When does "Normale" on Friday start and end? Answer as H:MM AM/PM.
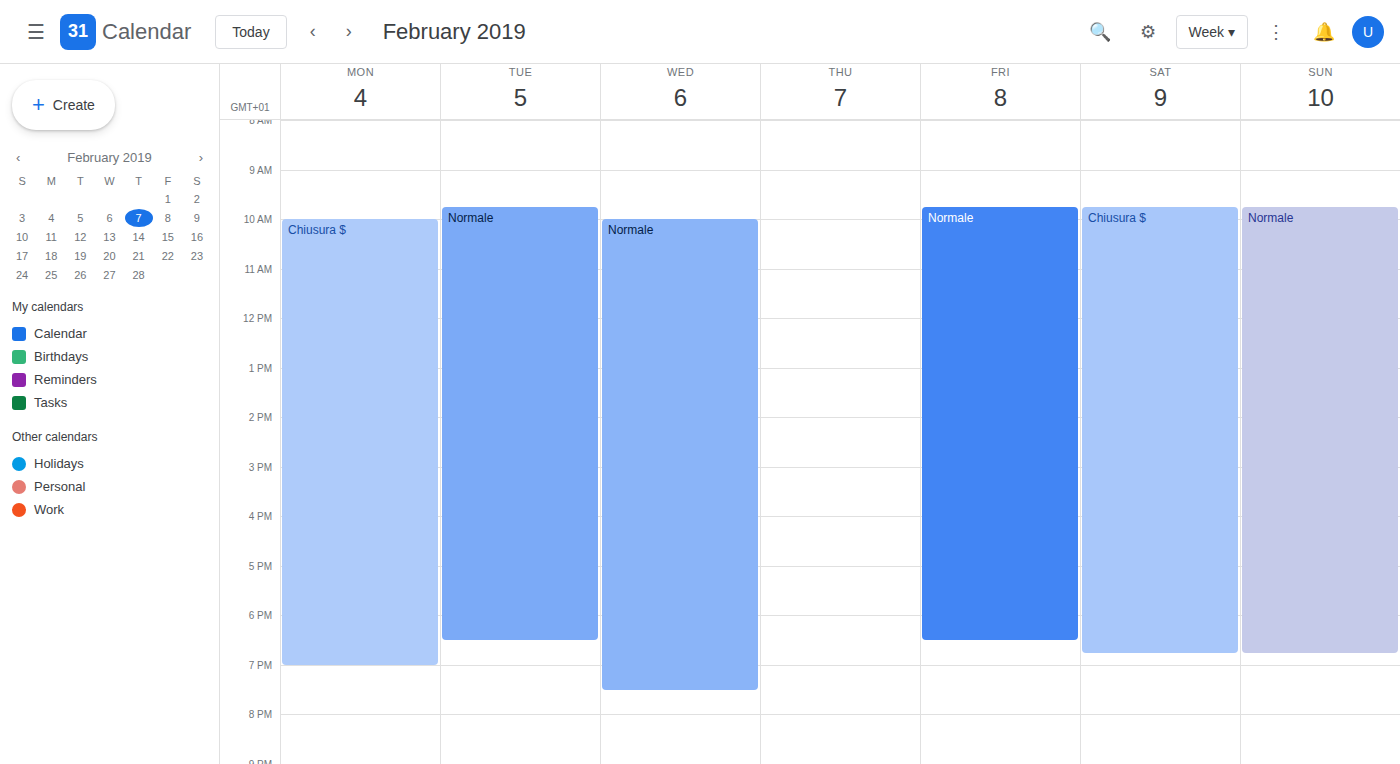
9:45 AM to 6:30 PM